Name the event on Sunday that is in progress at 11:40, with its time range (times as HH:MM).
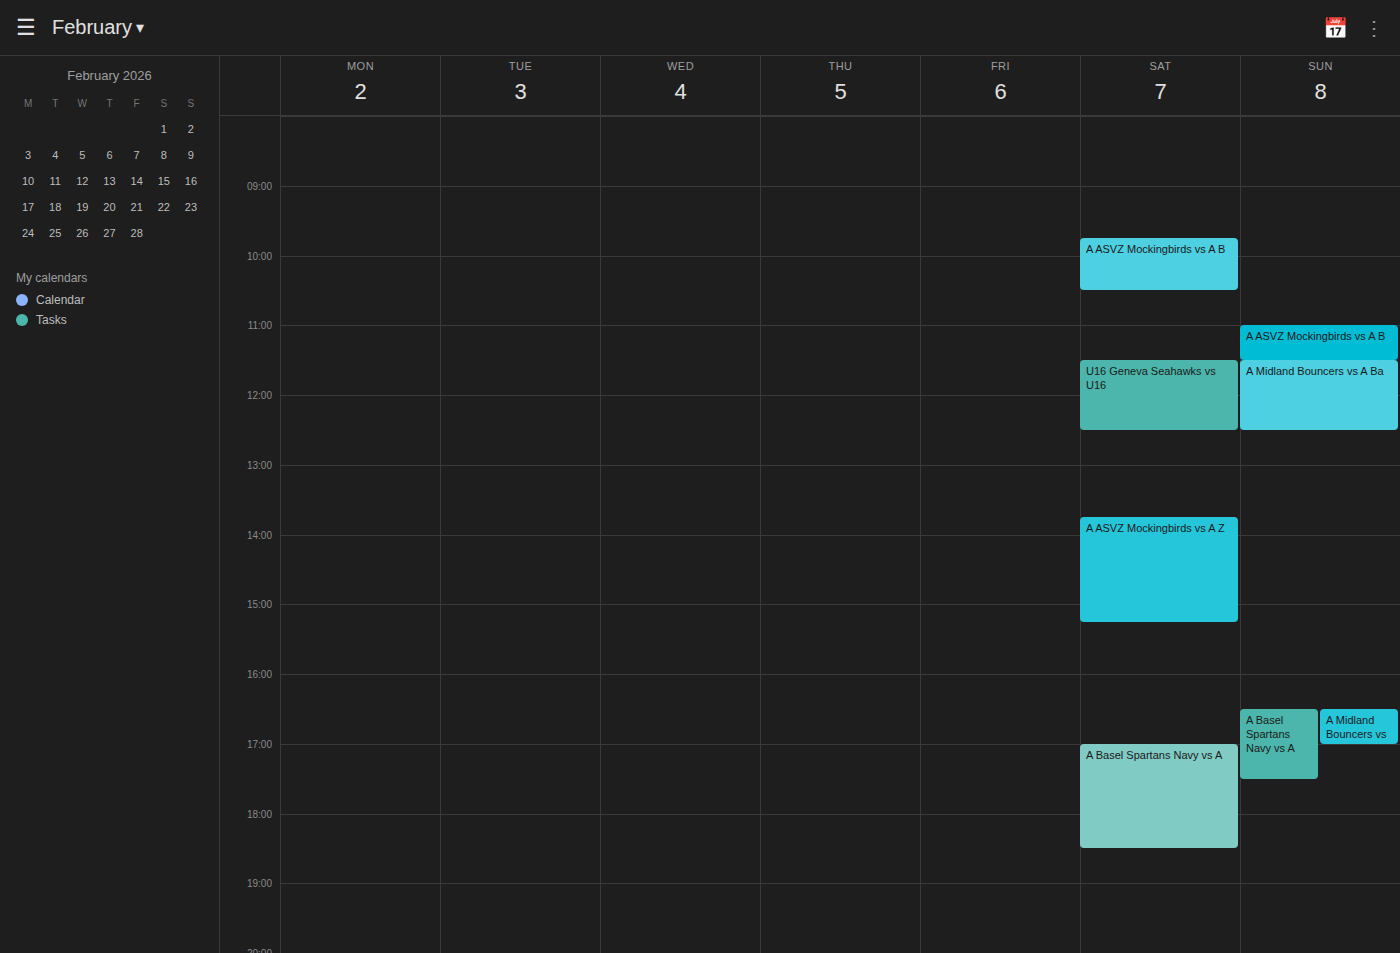
"A Midland Bouncers vs A Ba", 11:30 to 12:30